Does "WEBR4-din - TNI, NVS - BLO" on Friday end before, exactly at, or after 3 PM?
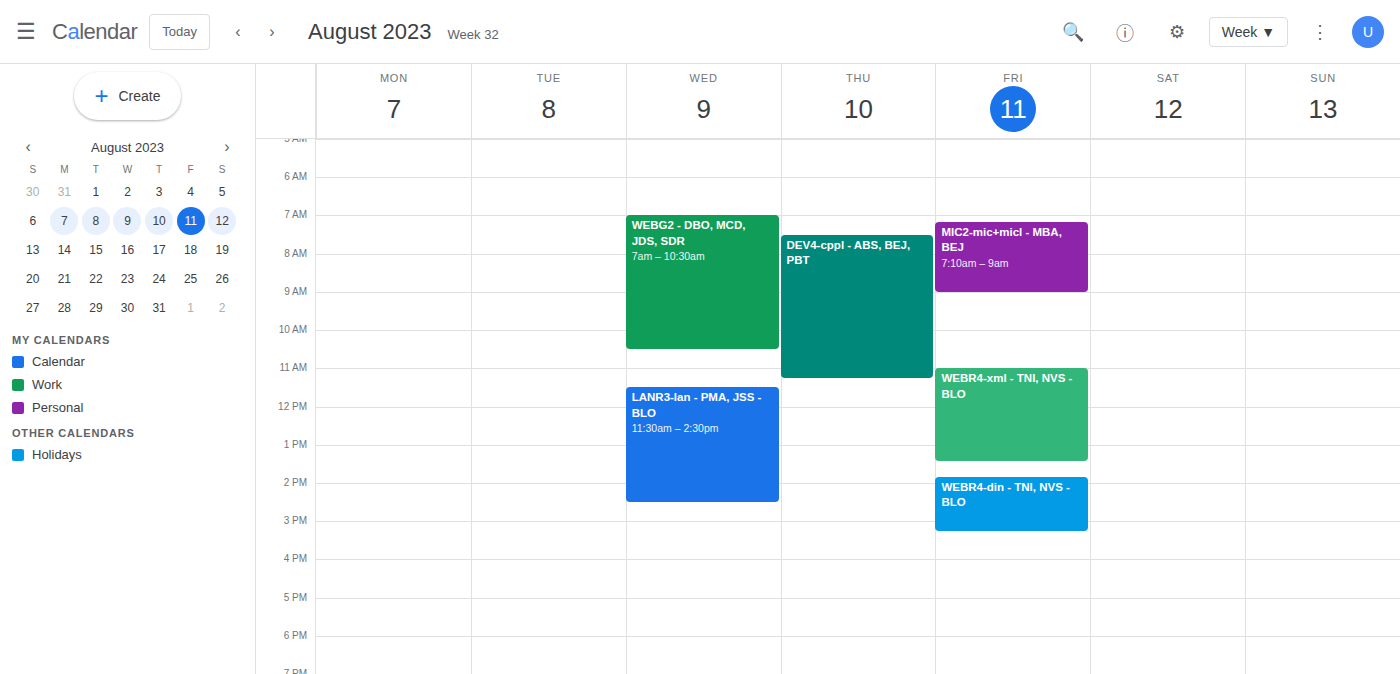
3:15 PM -- after 3 PM, 15 minutes below the 3 PM line.